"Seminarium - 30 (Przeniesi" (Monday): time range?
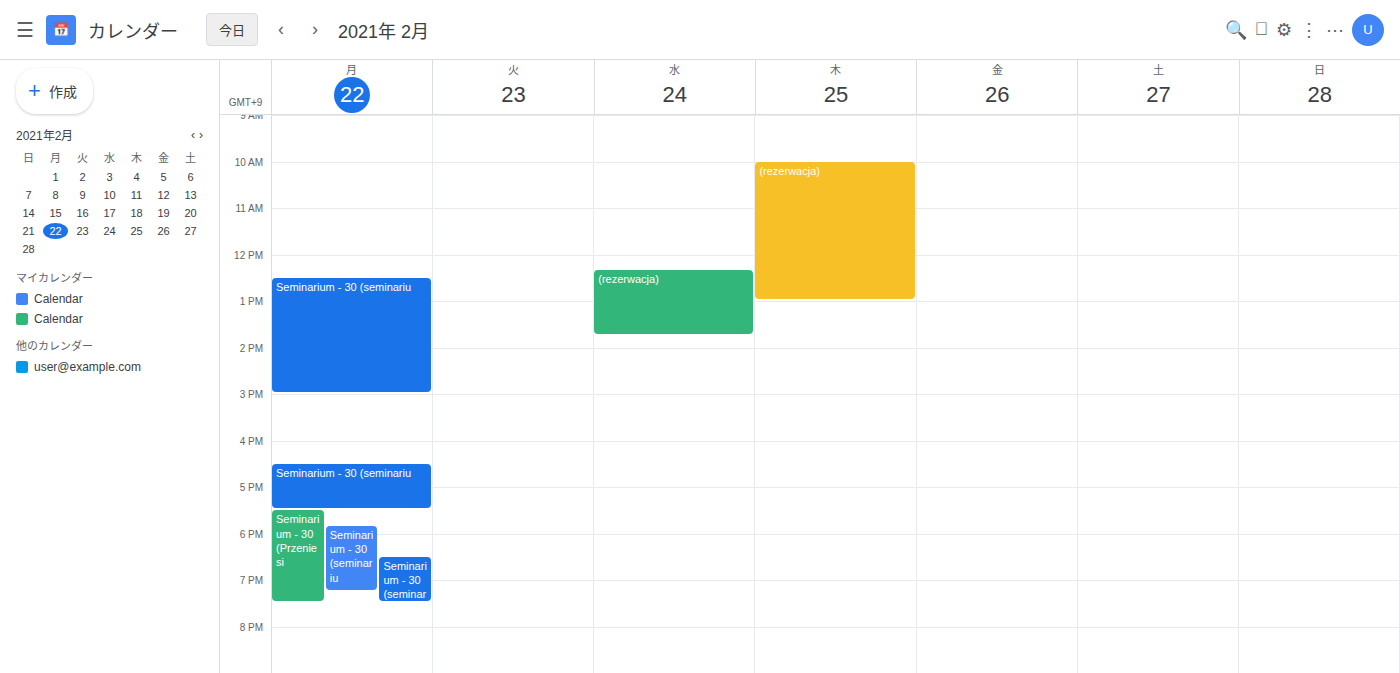
5:30 PM to 7:30 PM